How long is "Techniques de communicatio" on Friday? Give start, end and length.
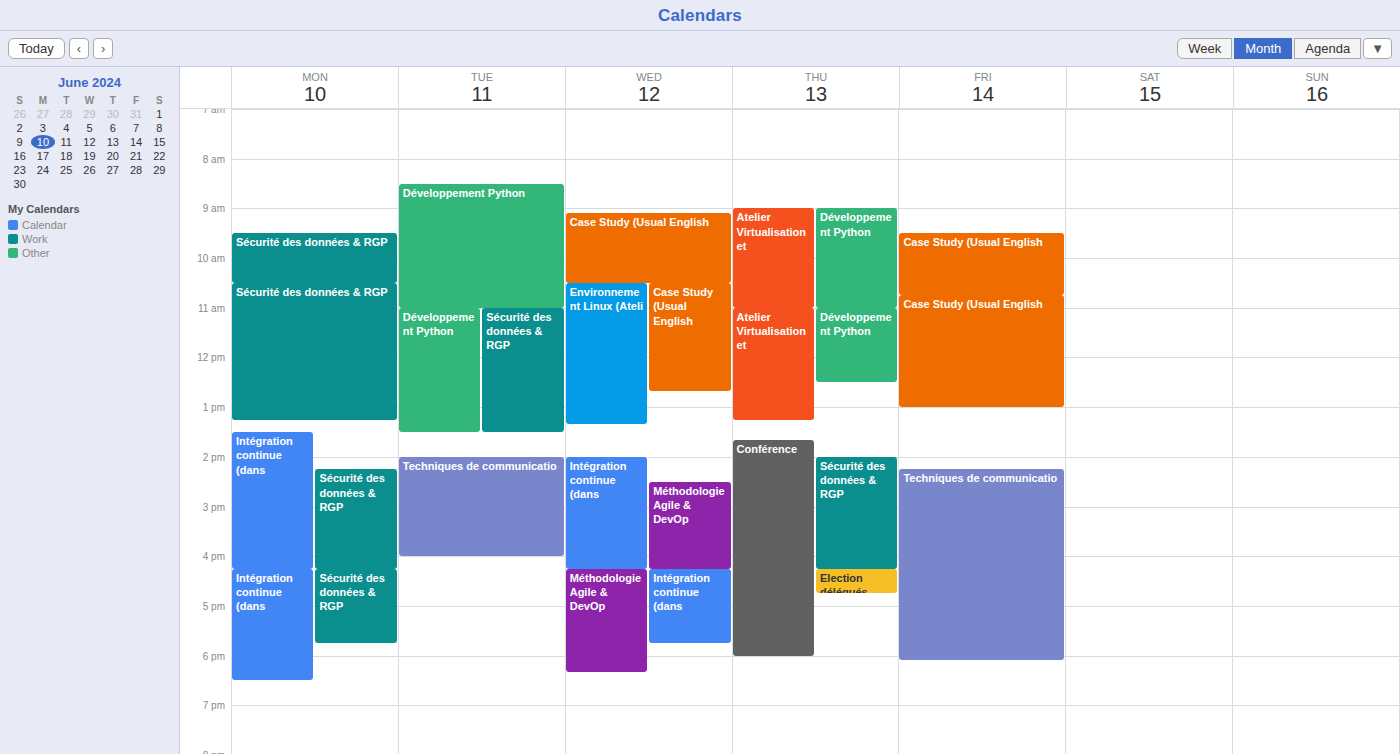
14:15 to 18:05, 3 hours 50 minutes